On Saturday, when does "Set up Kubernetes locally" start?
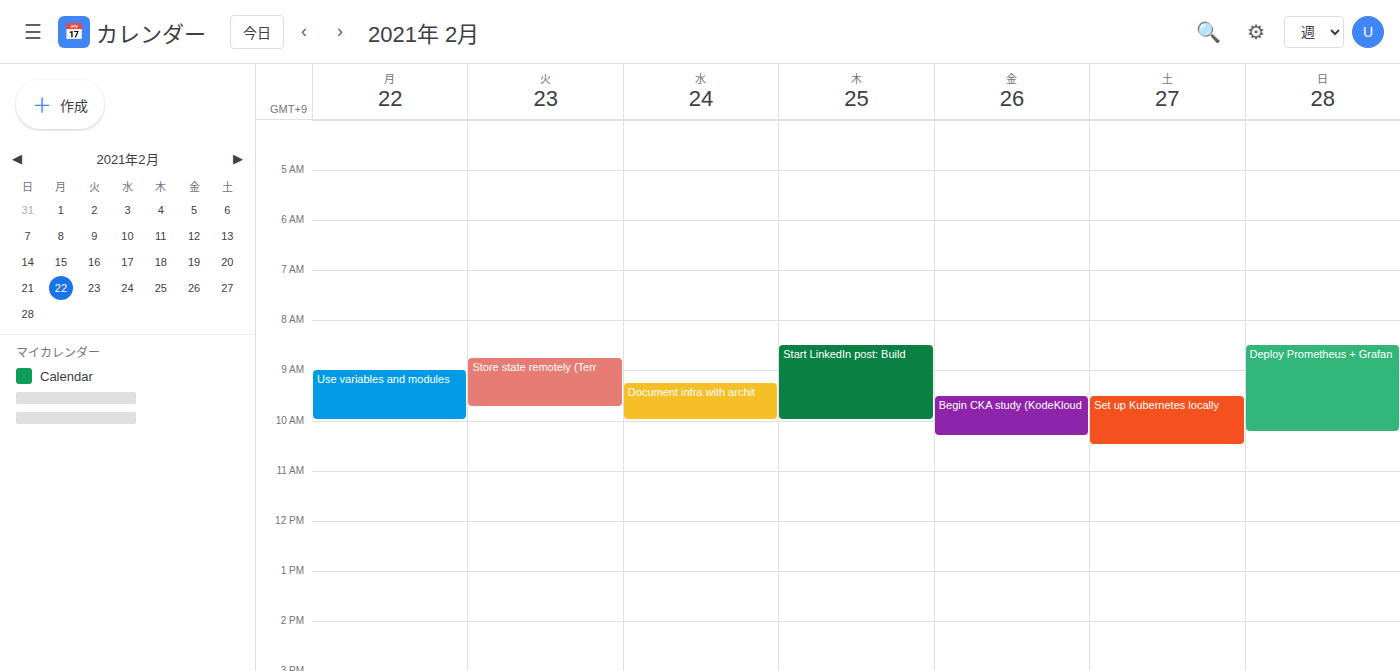
09:30